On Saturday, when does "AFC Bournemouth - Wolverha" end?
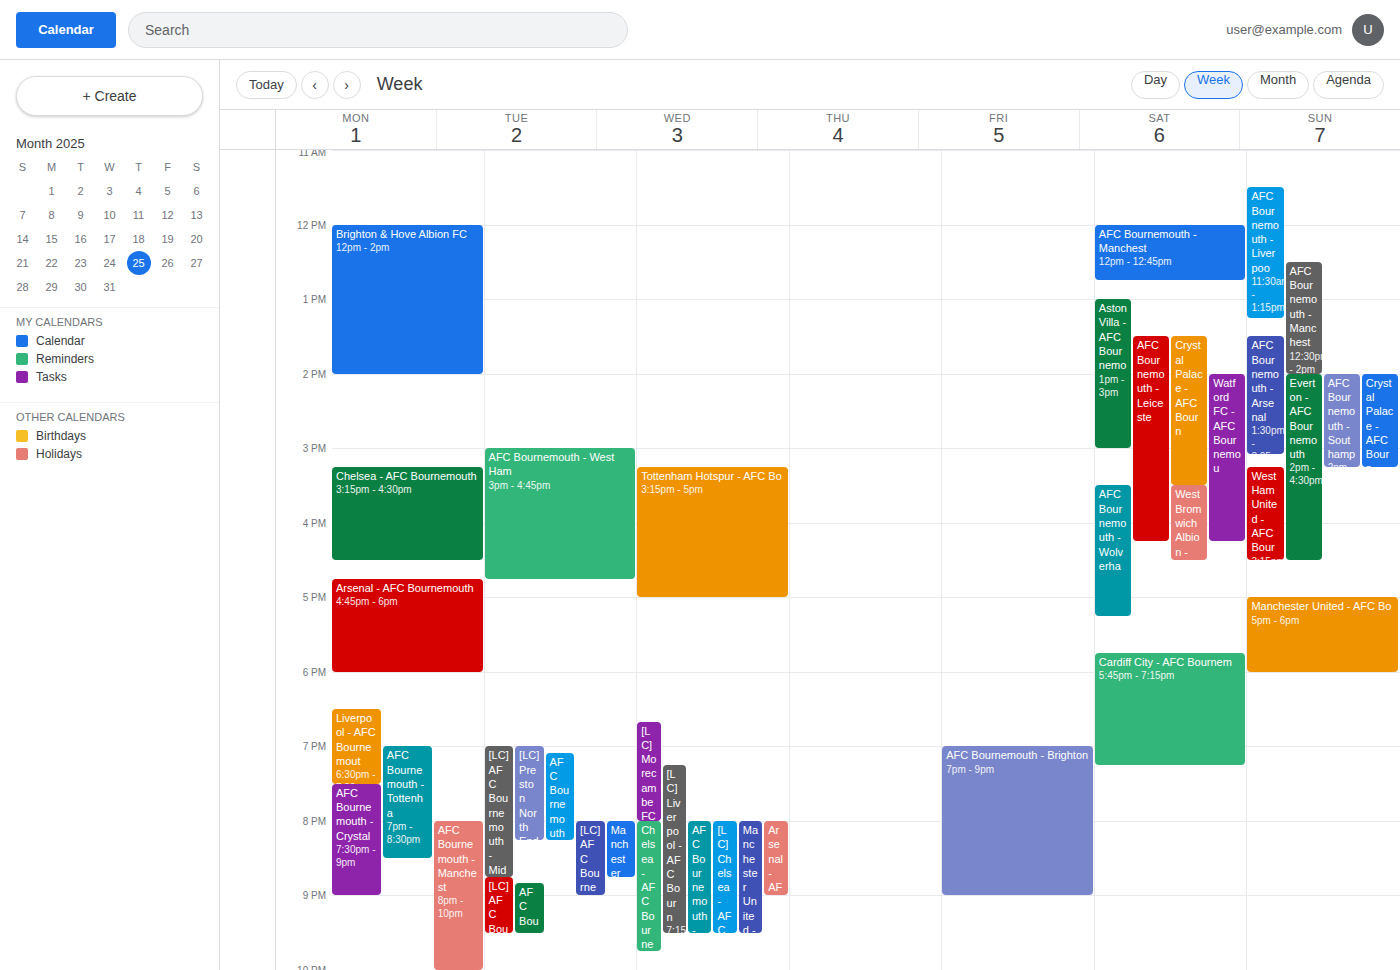
5:15 PM